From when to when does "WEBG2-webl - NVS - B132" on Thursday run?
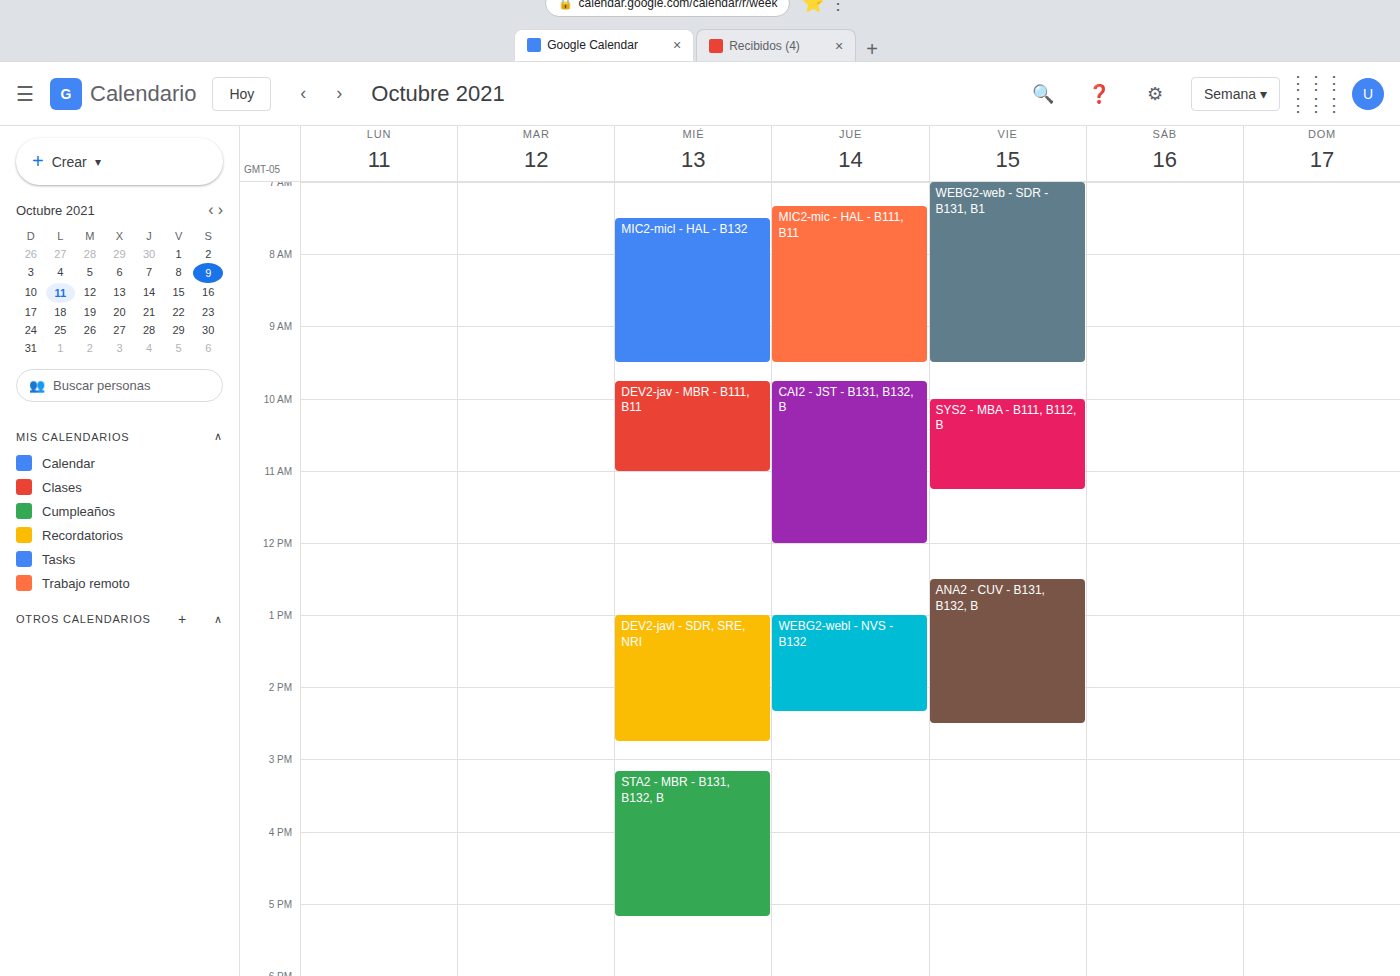
1:00 PM to 2:20 PM